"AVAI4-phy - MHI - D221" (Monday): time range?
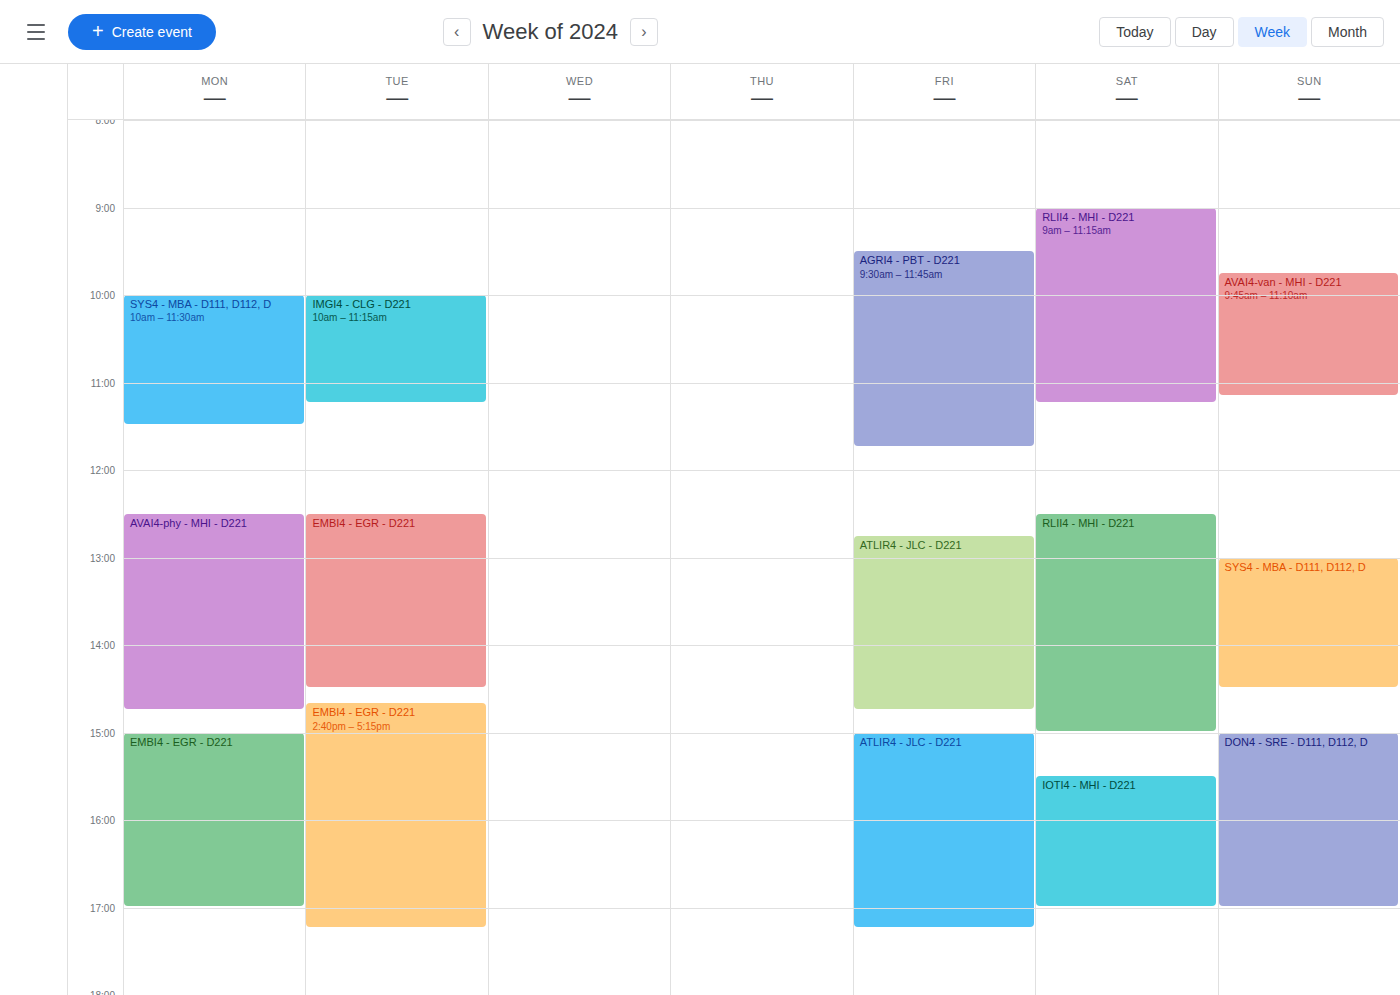
12:30 PM to 2:45 PM